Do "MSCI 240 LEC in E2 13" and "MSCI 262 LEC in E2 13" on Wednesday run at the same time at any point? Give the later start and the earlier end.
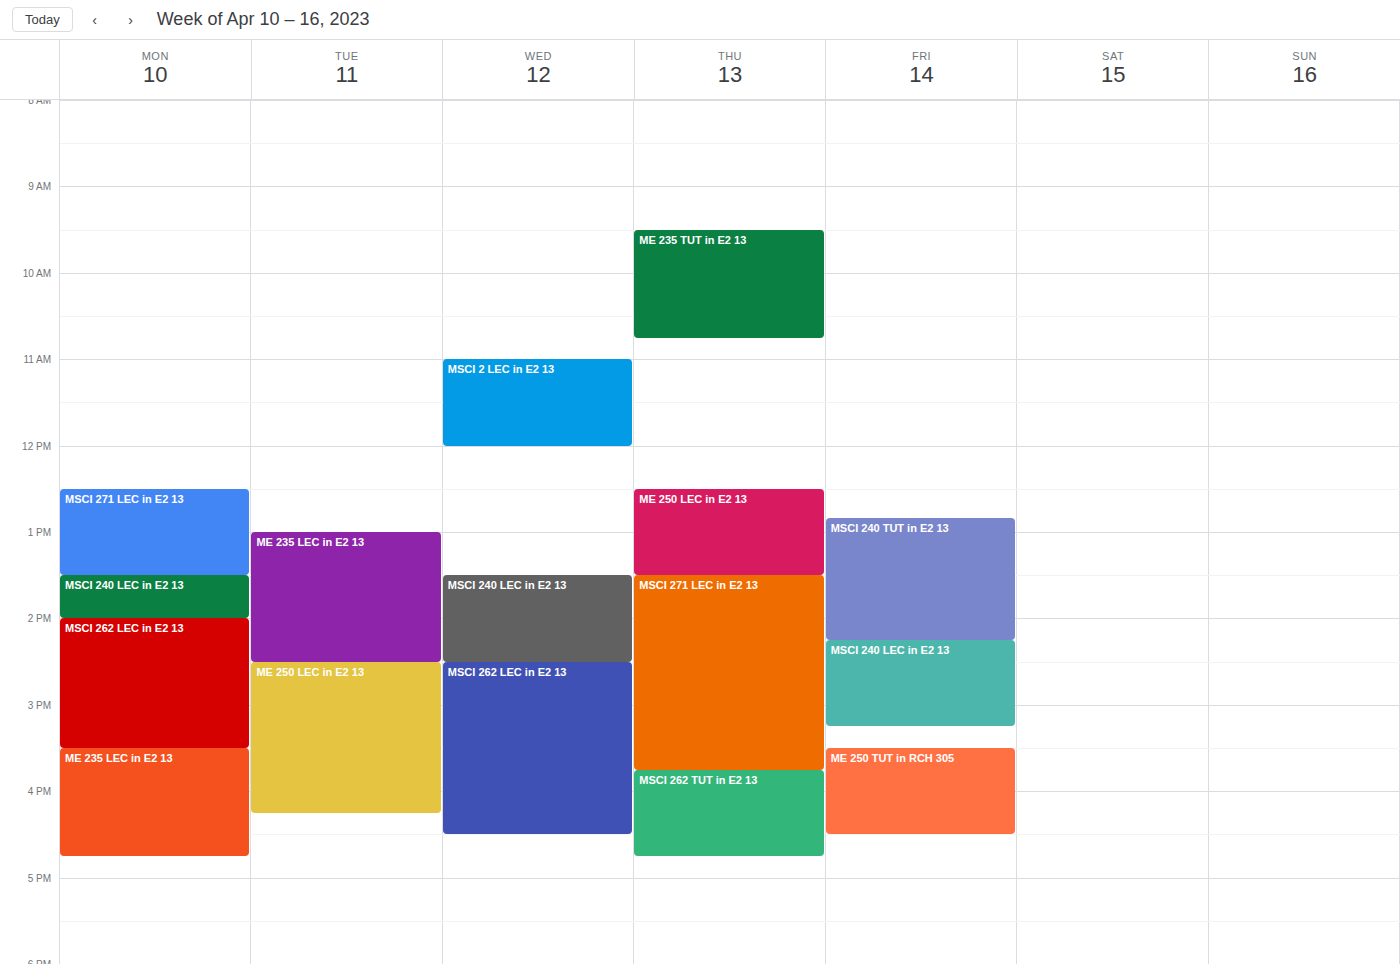
"MSCI 240 LEC in E2 13" ends at 2:30 PM, exactly when "MSCI 262 LEC in E2 13" starts -- they touch but do not overlap.